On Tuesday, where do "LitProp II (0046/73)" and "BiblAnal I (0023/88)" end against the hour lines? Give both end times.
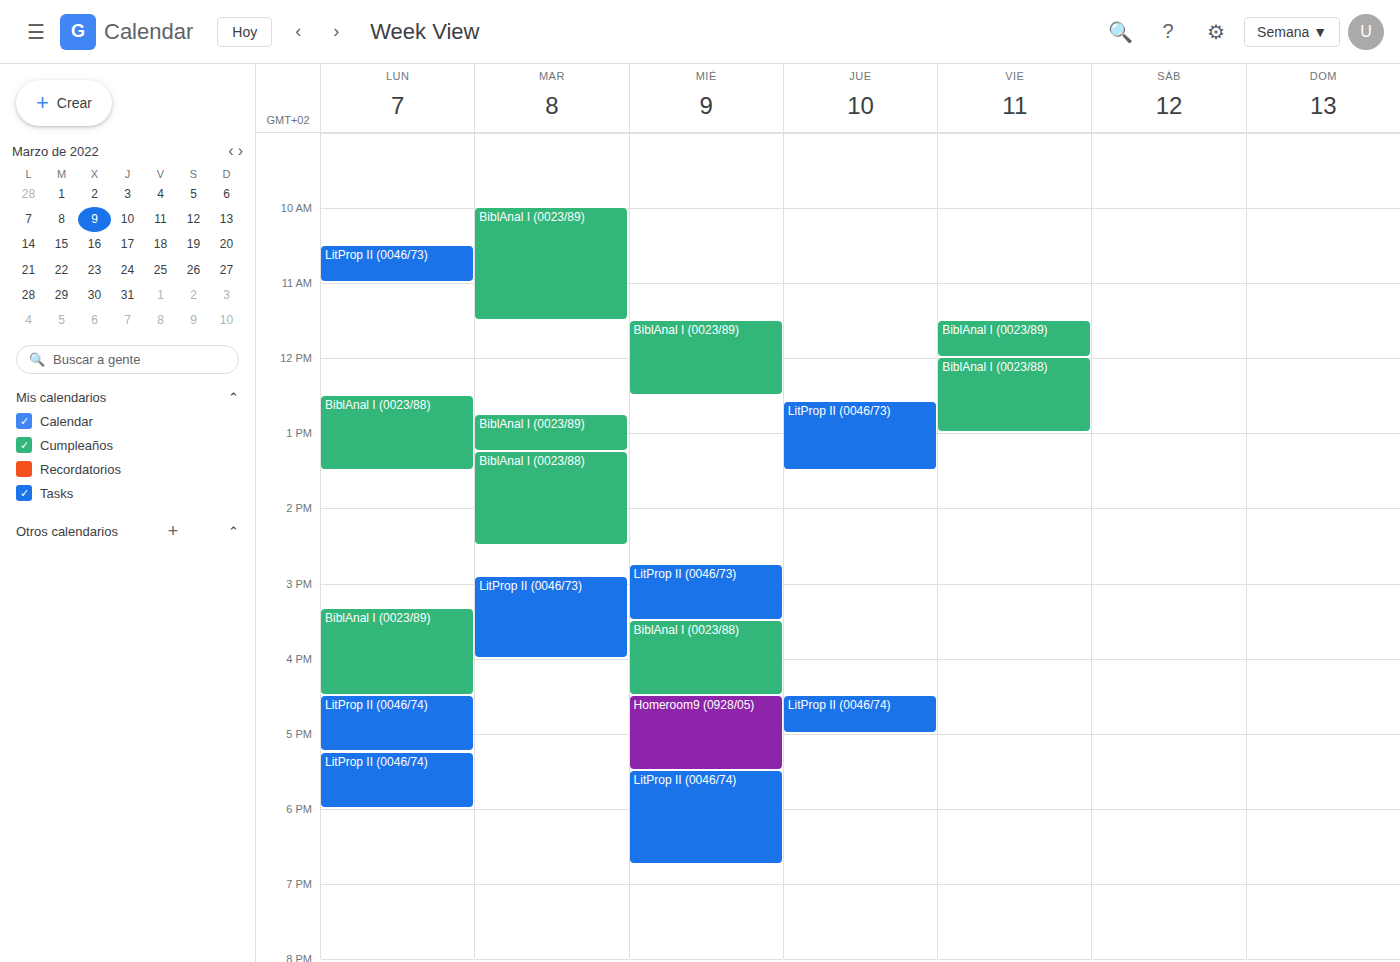
"LitProp II (0046/73)": 4:00 PM, exactly on the 4 PM line. "BiblAnal I (0023/88)": 2:30 PM, halfway between the 2 PM and 3 PM lines.